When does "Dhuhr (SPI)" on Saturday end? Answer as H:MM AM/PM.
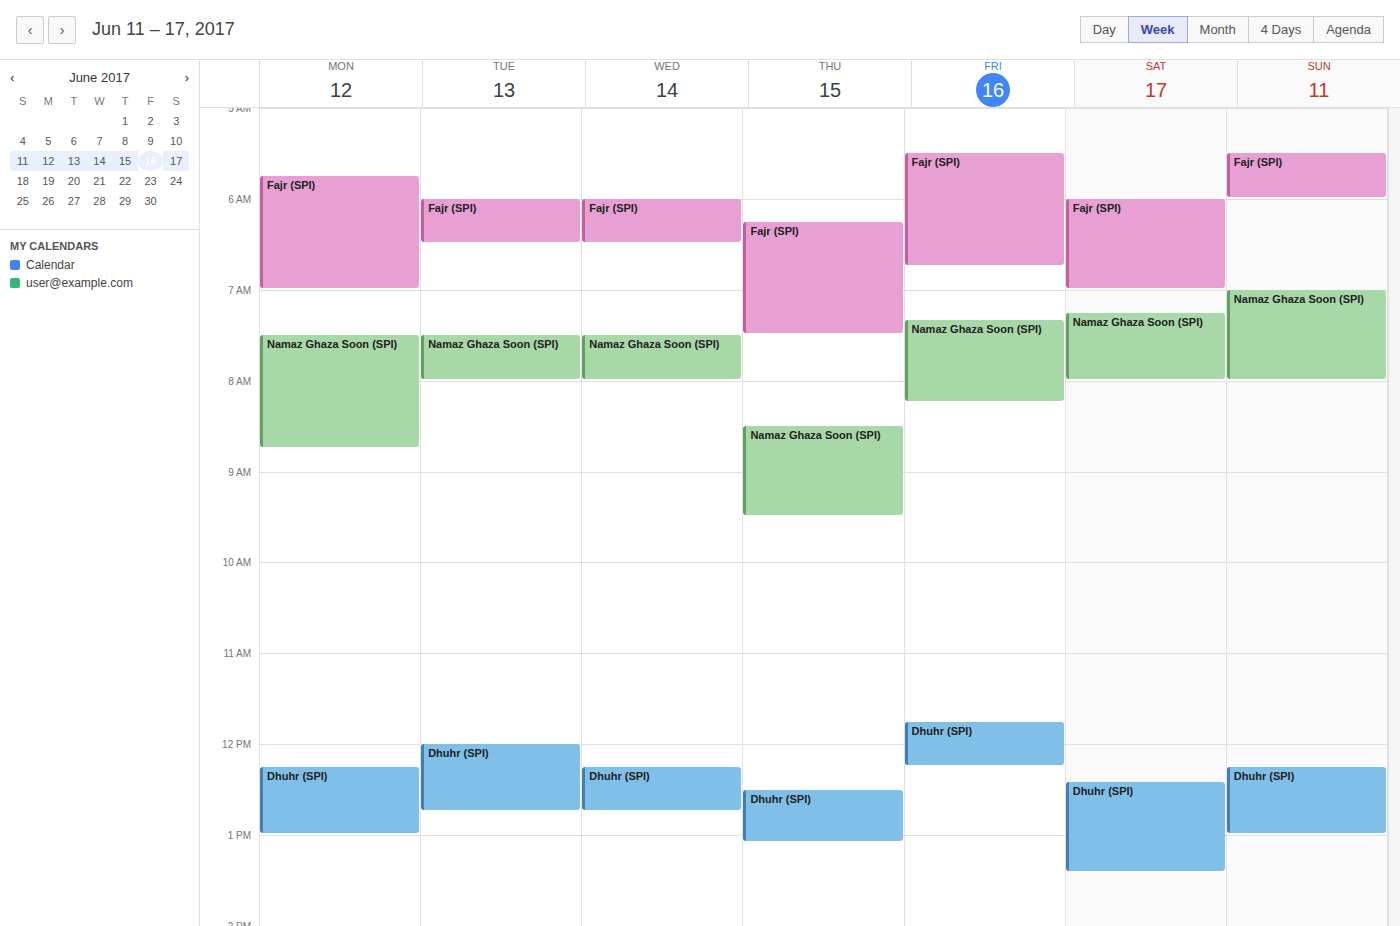
1:25 PM